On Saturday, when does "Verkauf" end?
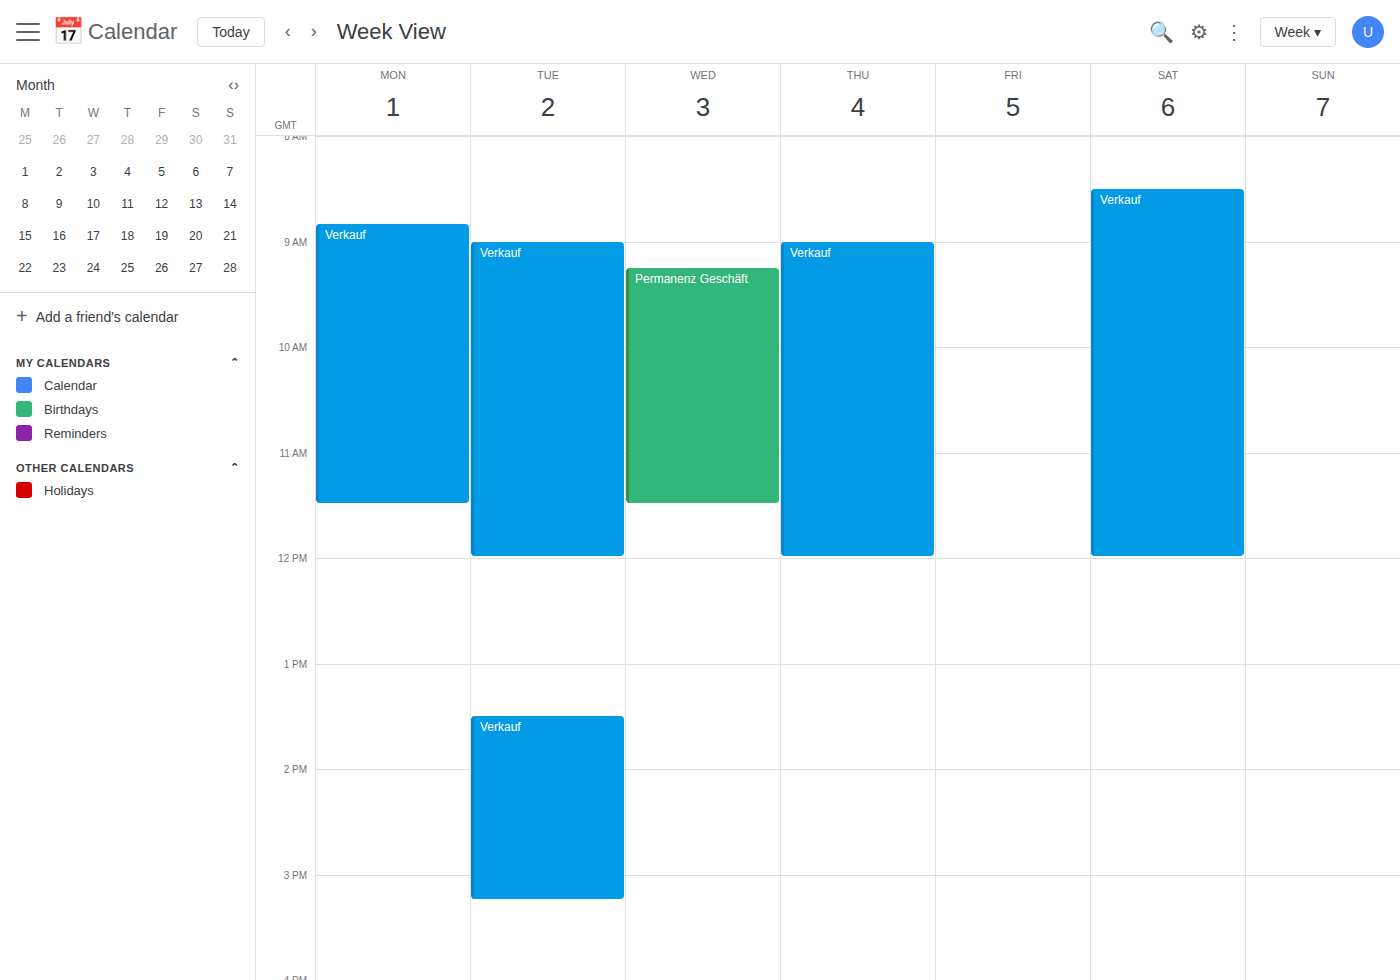
12:00 PM